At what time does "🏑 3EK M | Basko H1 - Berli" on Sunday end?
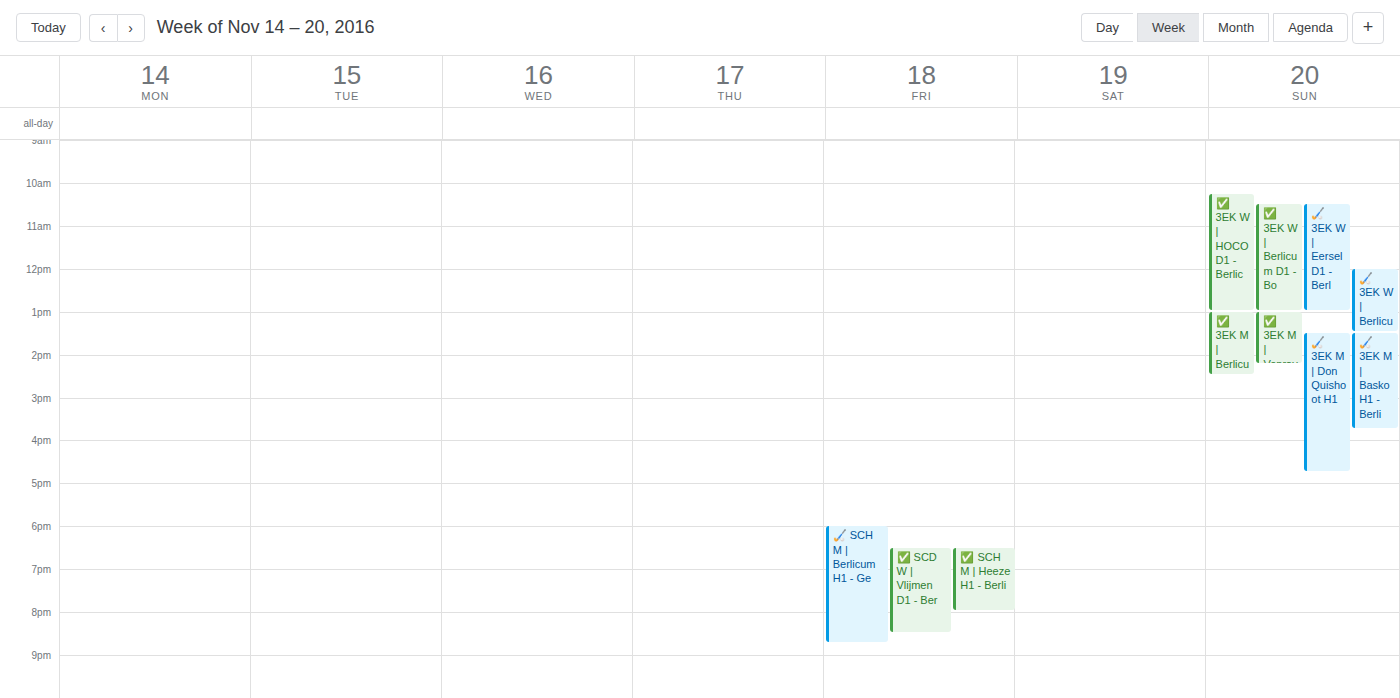
3:45 PM